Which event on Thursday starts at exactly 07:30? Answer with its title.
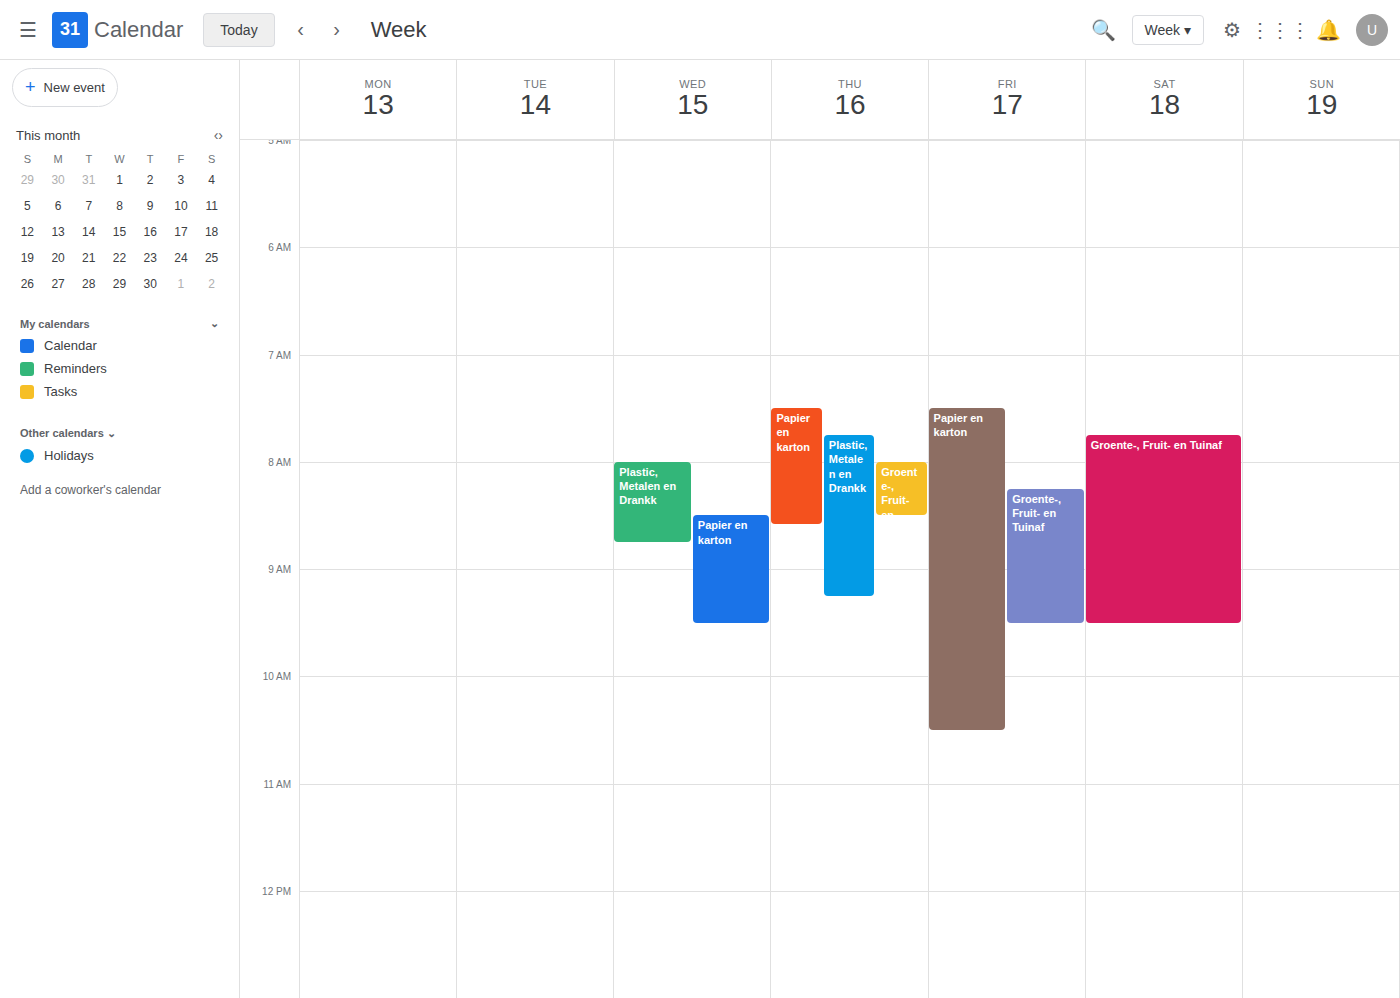
"Papier en karton"